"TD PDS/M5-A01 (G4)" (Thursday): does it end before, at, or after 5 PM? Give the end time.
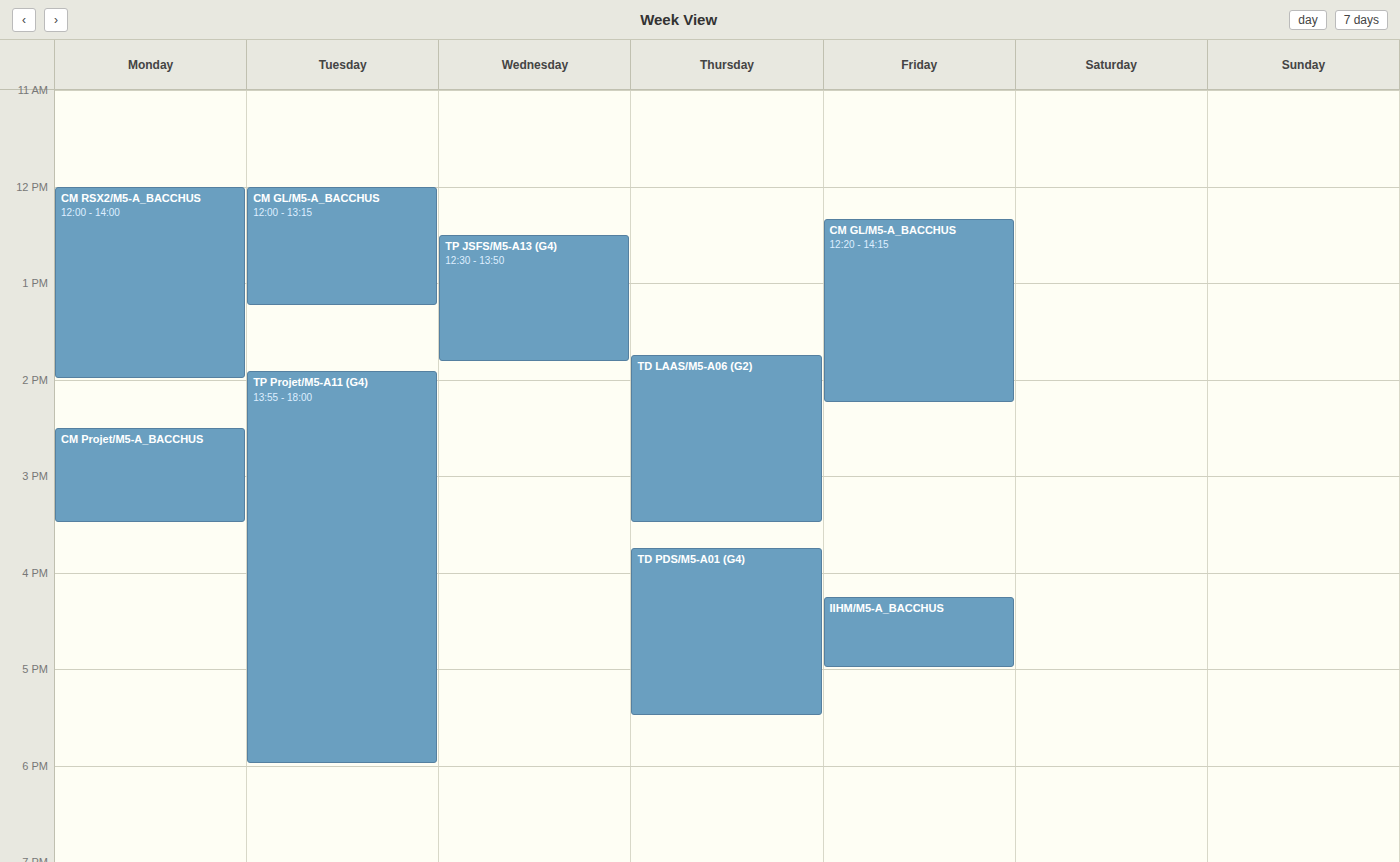
5:30 PM -- after 5 PM, 30 minutes below the 5 PM line.